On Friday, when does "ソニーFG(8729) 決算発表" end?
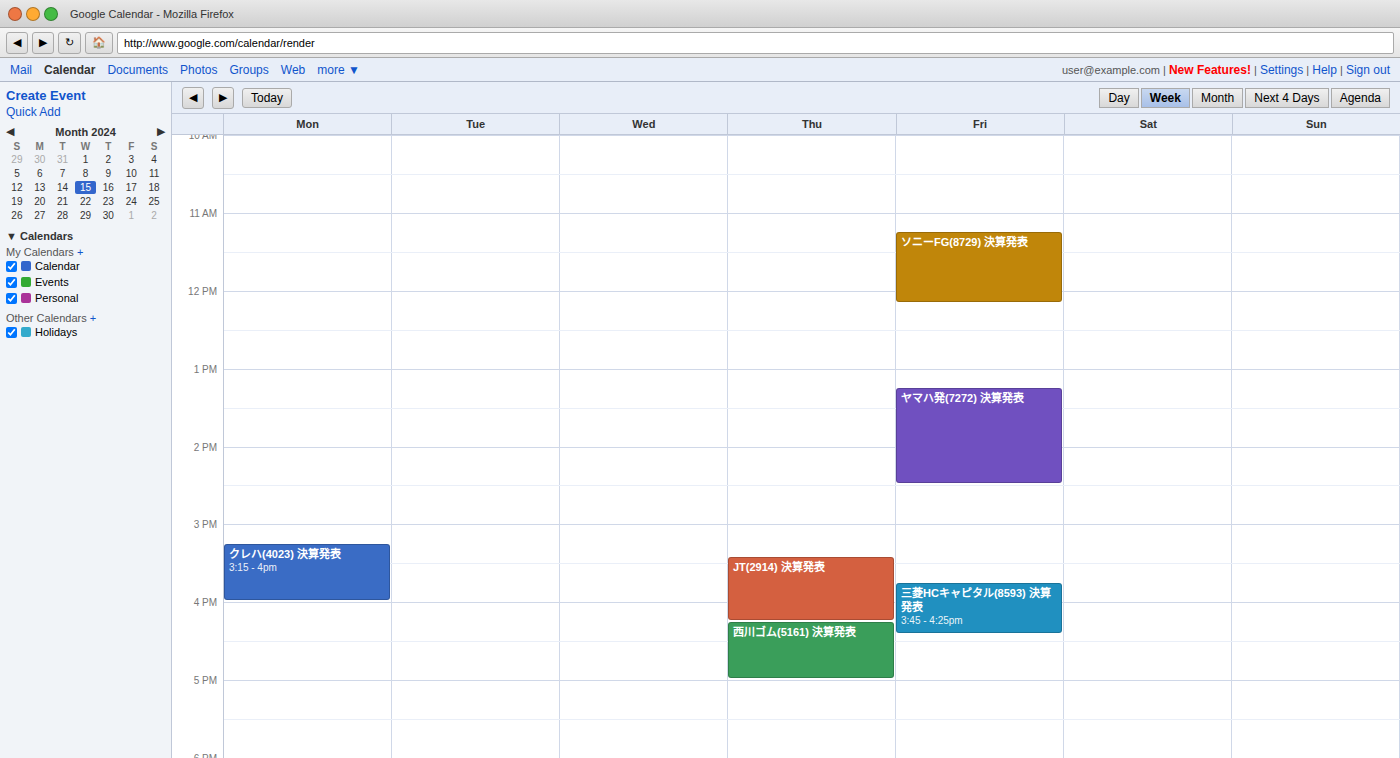
12:10 PM